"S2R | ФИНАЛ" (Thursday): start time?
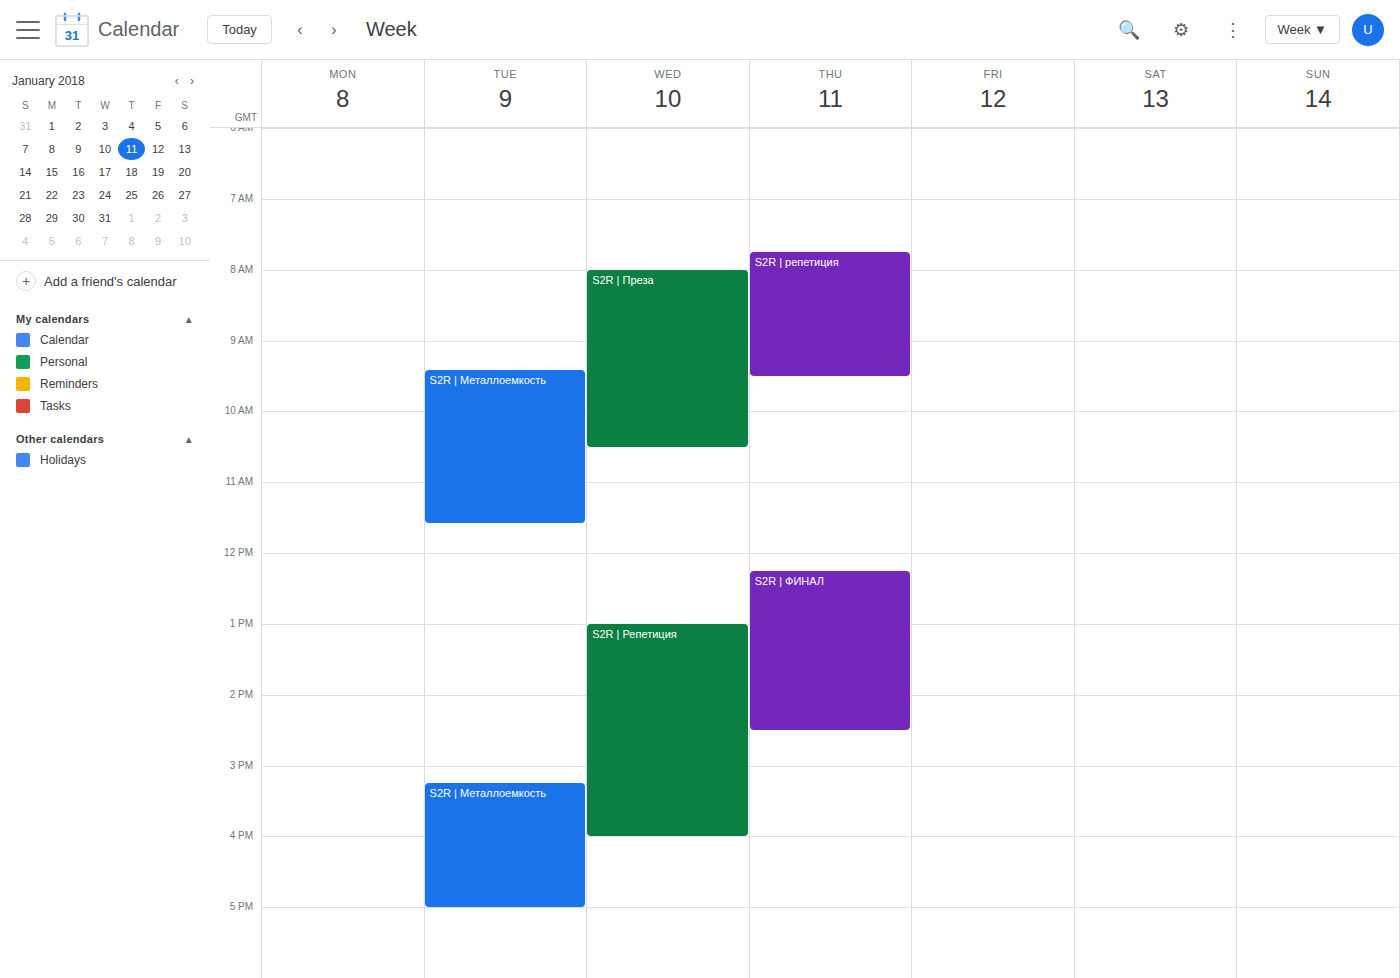
12:15 PM